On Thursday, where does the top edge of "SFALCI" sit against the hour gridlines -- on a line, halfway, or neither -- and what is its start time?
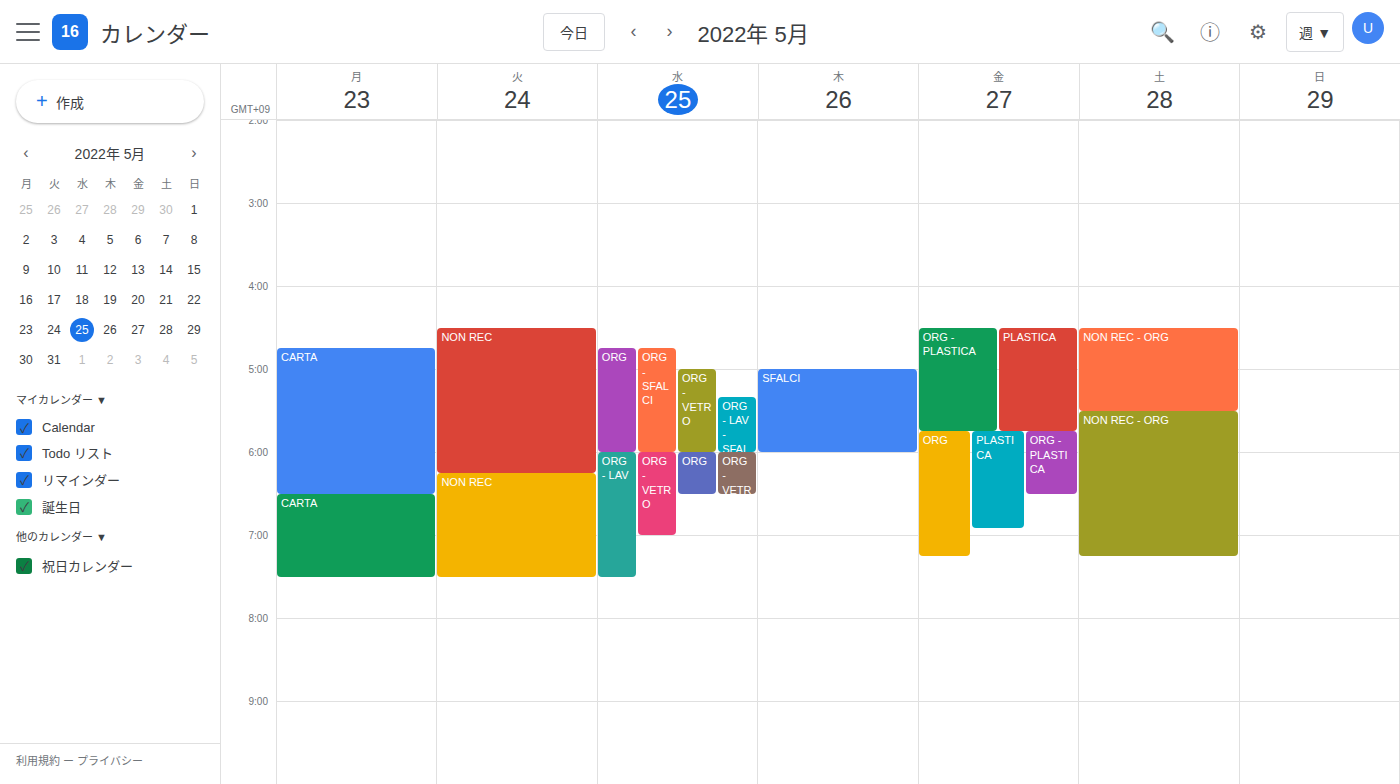
05:00 -- exactly on the 05:00 line.